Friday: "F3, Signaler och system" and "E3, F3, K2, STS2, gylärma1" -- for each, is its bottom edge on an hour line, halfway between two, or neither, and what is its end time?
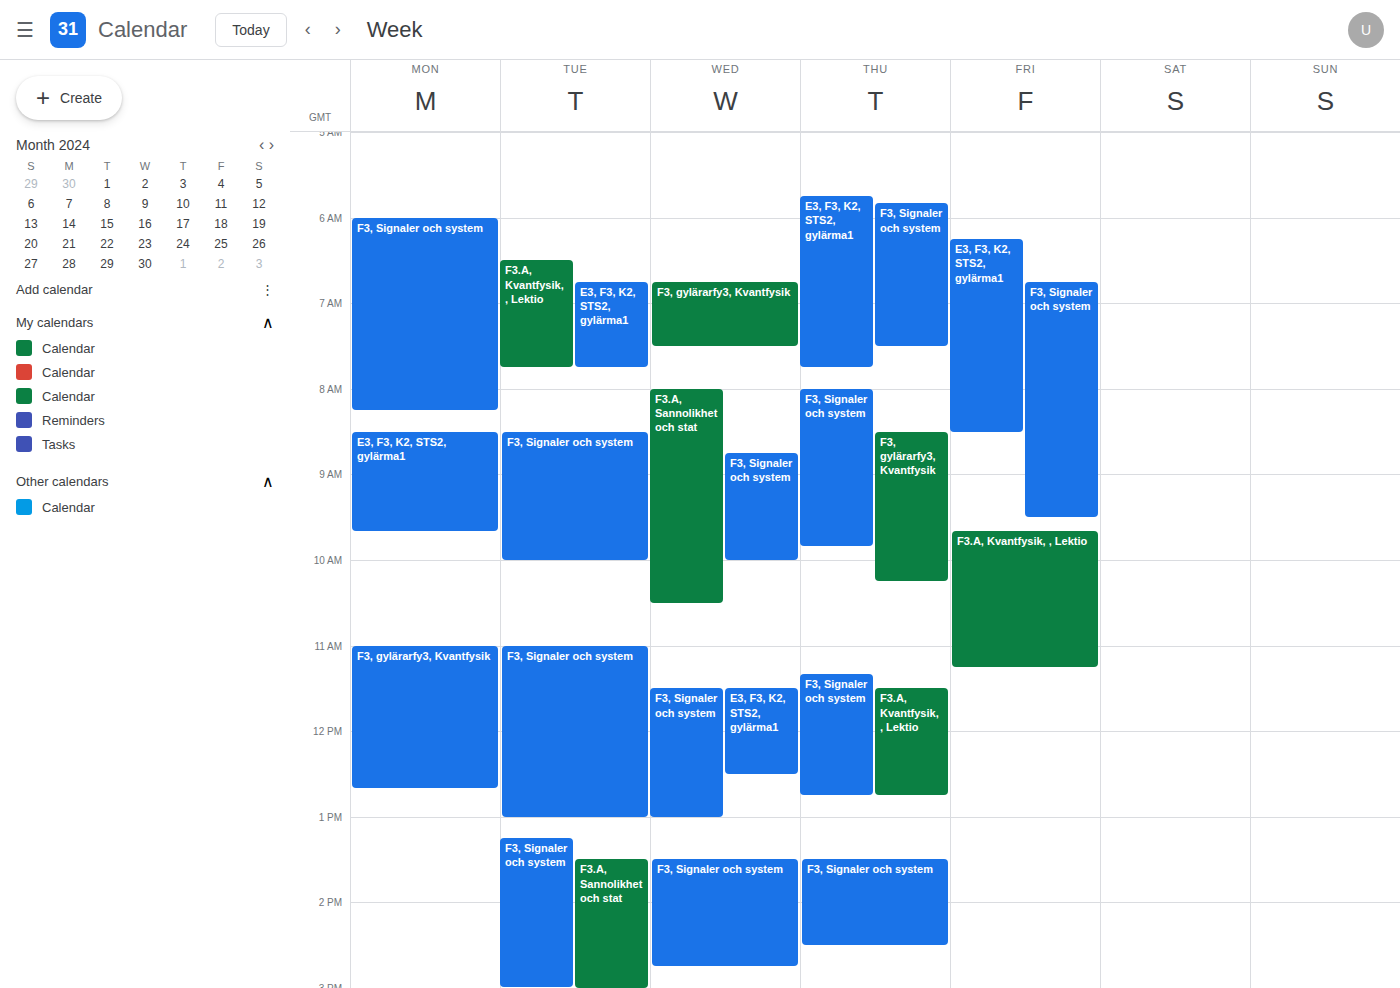
"F3, Signaler och system": 09:30, halfway between the 09:00 and 10:00 lines. "E3, F3, K2, STS2, gylärma1": 08:30, halfway between the 08:00 and 09:00 lines.